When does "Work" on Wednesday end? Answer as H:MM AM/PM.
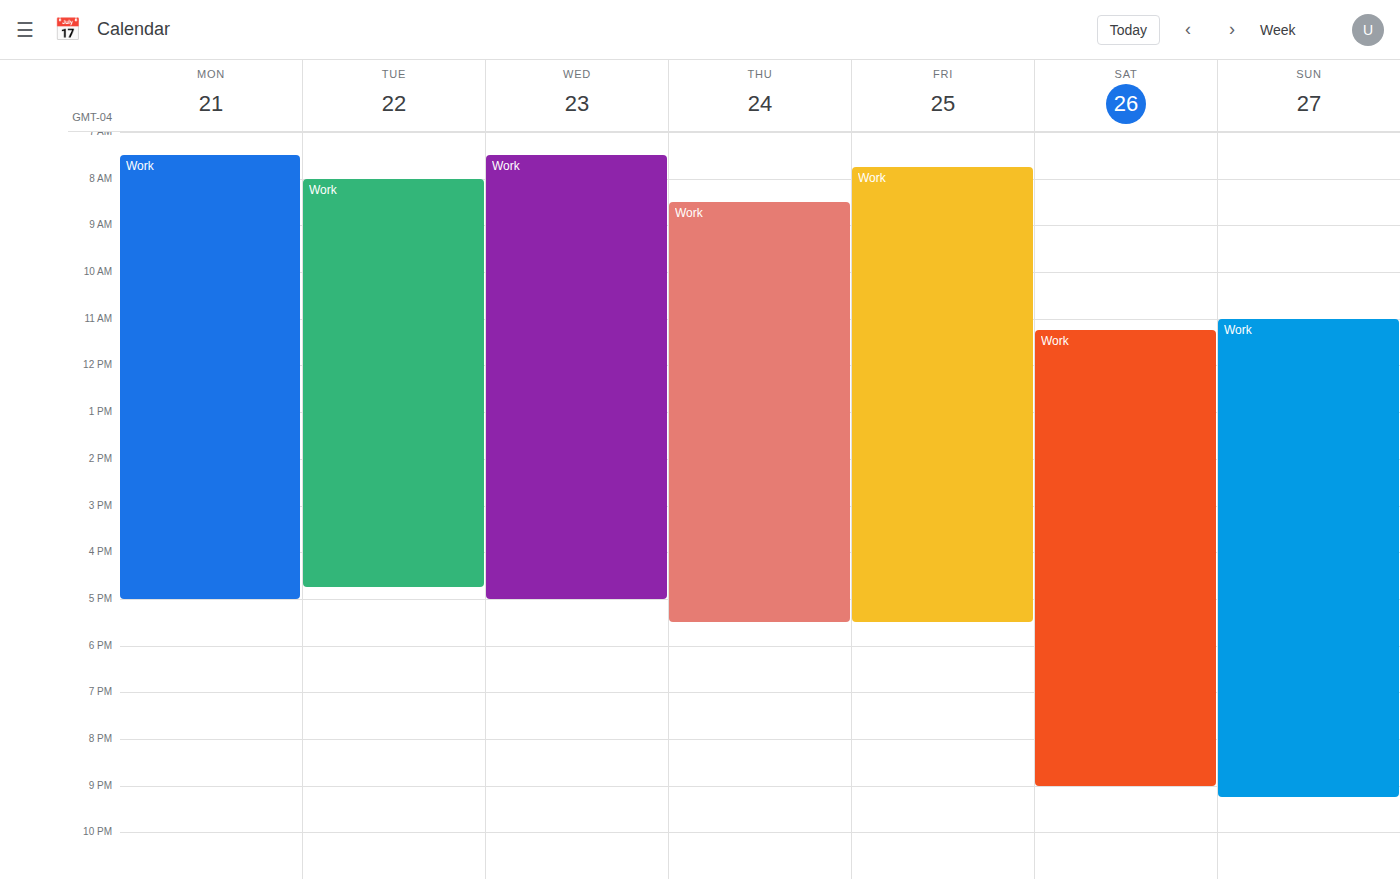
5:00 PM